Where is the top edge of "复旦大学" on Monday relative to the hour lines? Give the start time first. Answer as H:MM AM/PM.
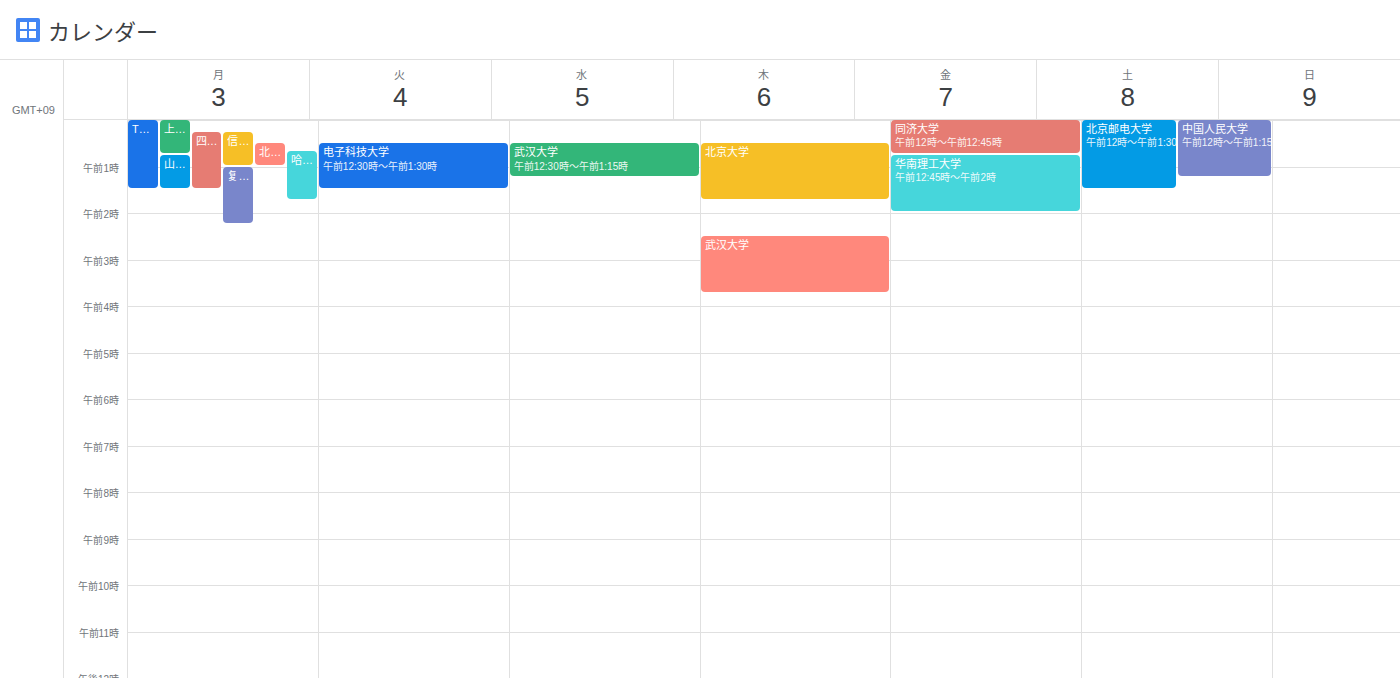
1:00 AM -- exactly on the 1 AM line.